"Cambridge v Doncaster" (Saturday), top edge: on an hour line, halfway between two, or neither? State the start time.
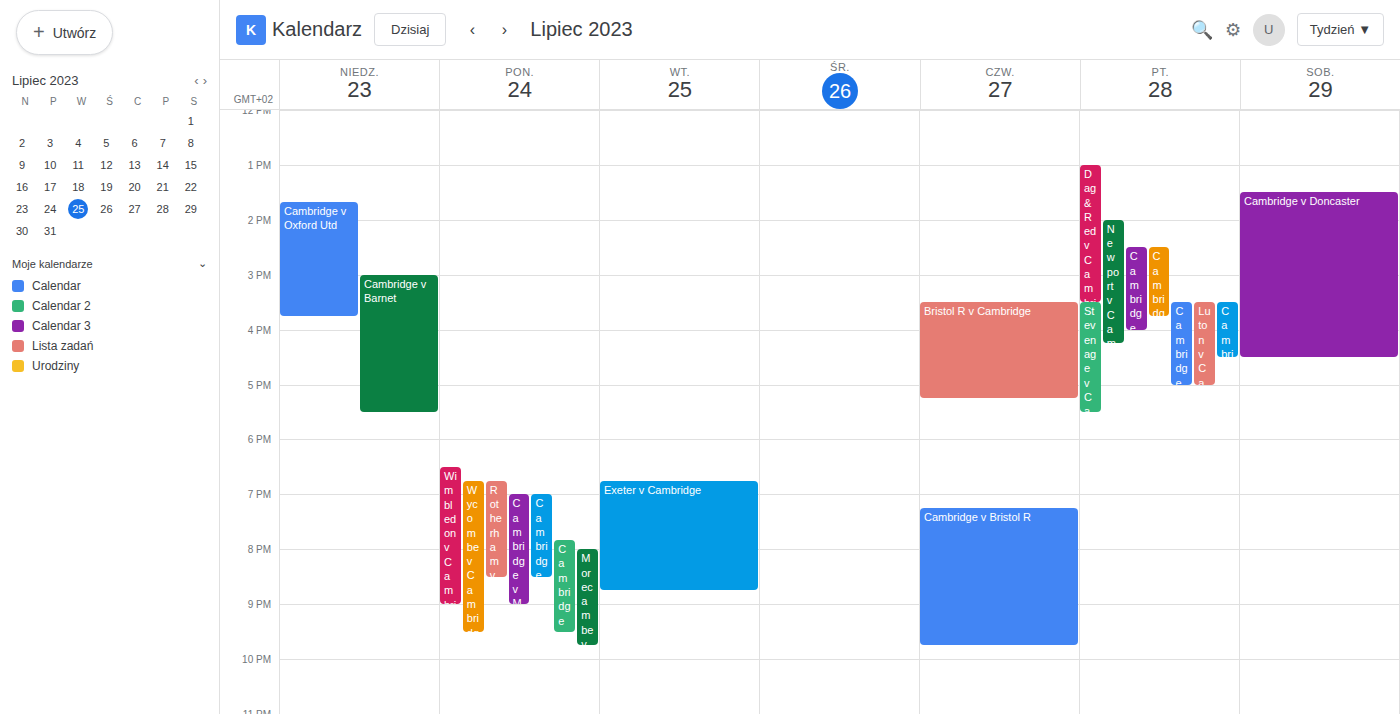
1:30 PM -- halfway between the 1 PM and 2 PM lines.